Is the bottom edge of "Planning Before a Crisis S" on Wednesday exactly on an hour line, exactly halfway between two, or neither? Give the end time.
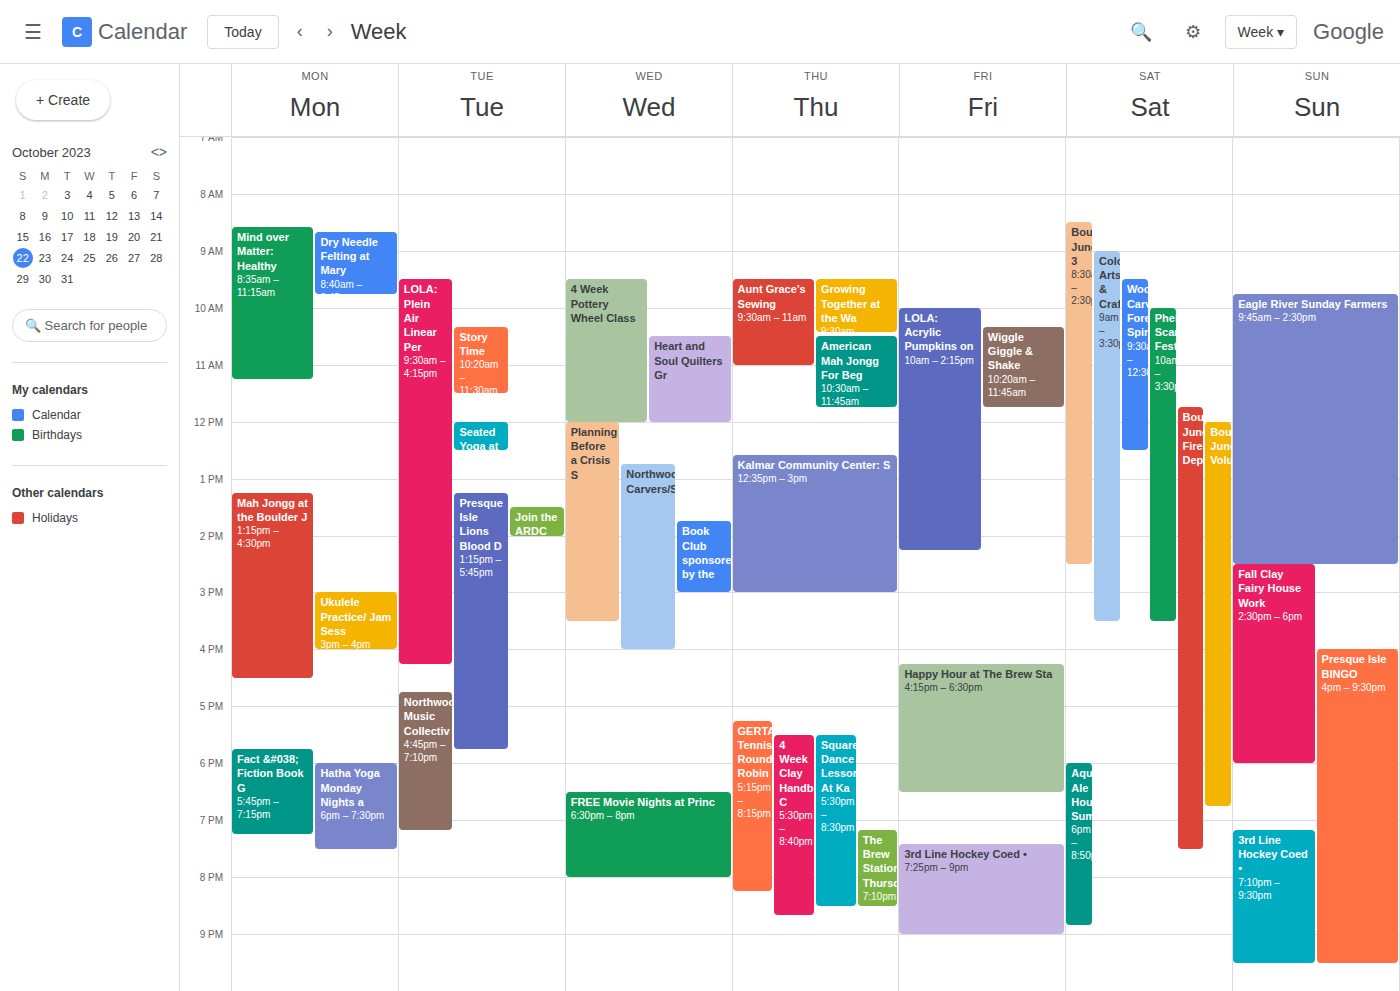
3:30 PM -- halfway between the 3 PM and 4 PM lines.